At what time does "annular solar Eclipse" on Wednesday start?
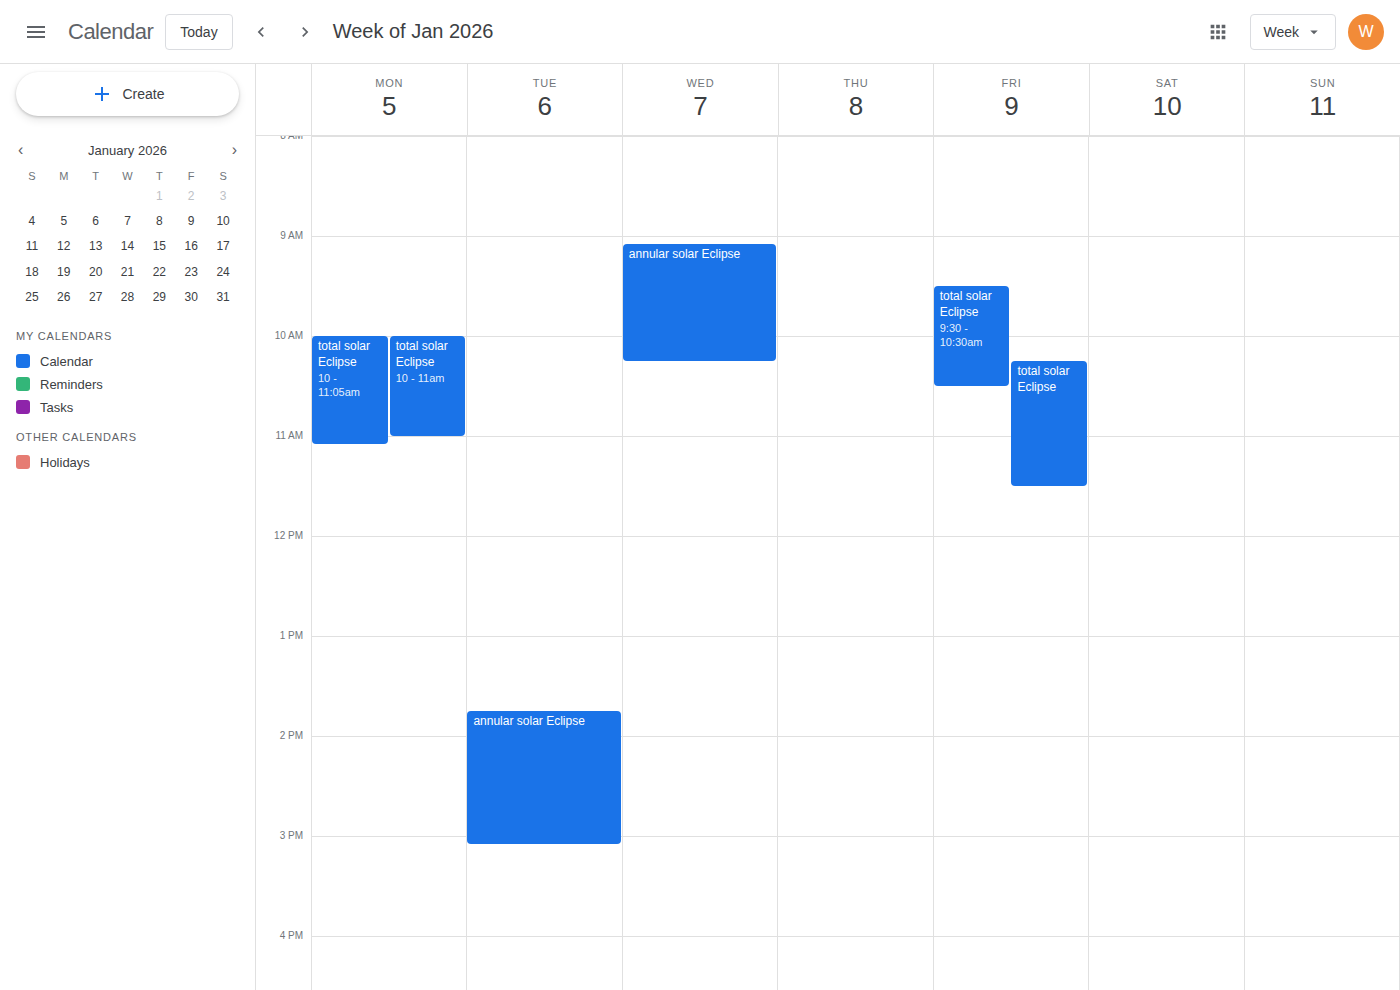
9:05 AM